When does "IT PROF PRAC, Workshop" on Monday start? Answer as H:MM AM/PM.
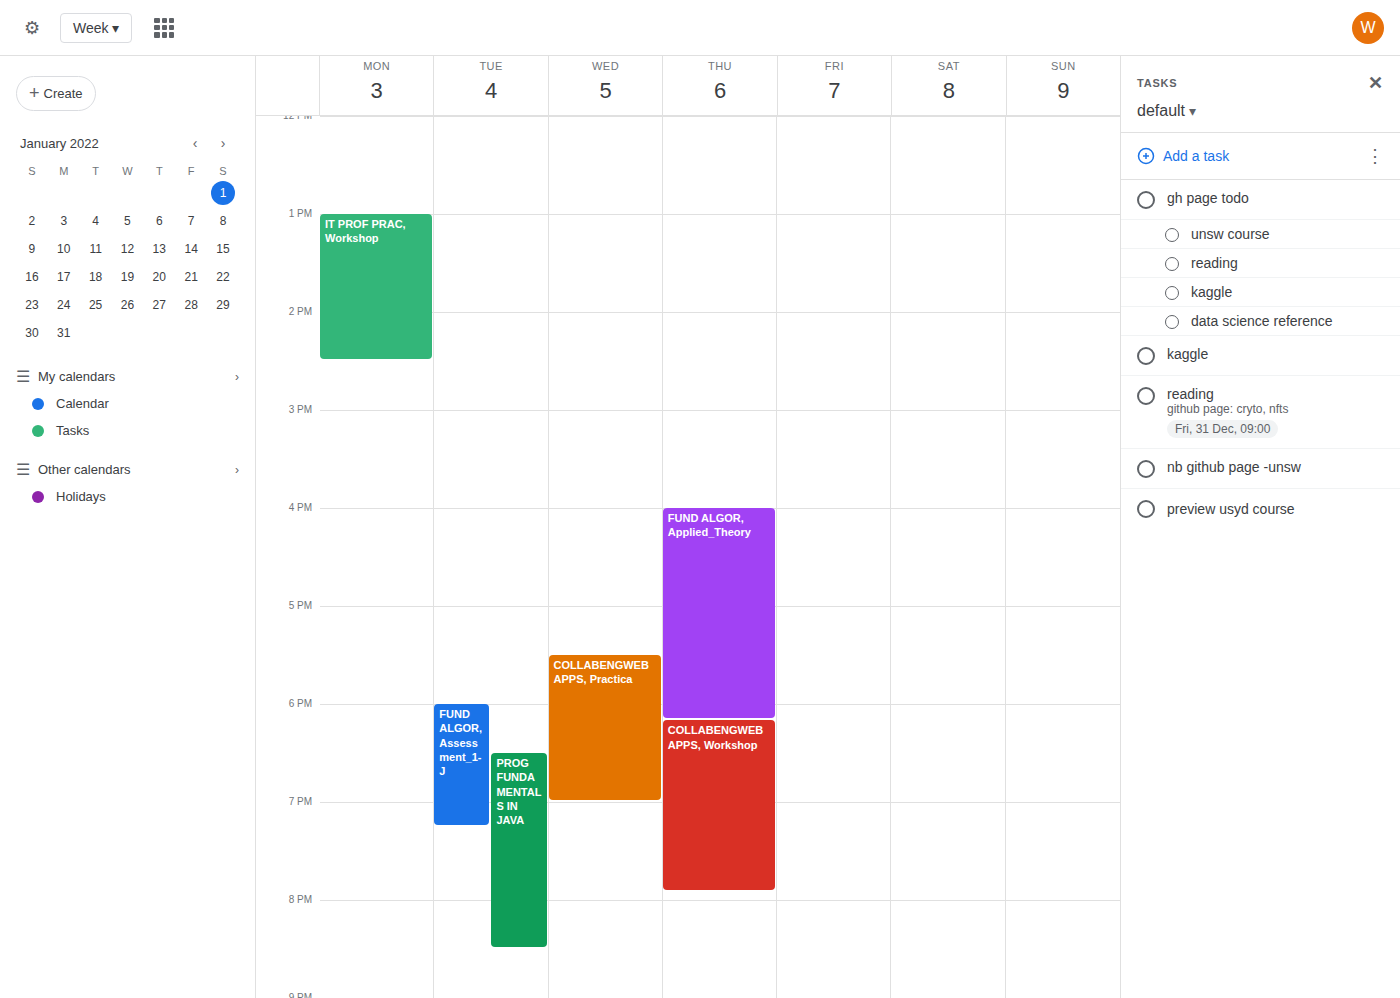
1:00 PM